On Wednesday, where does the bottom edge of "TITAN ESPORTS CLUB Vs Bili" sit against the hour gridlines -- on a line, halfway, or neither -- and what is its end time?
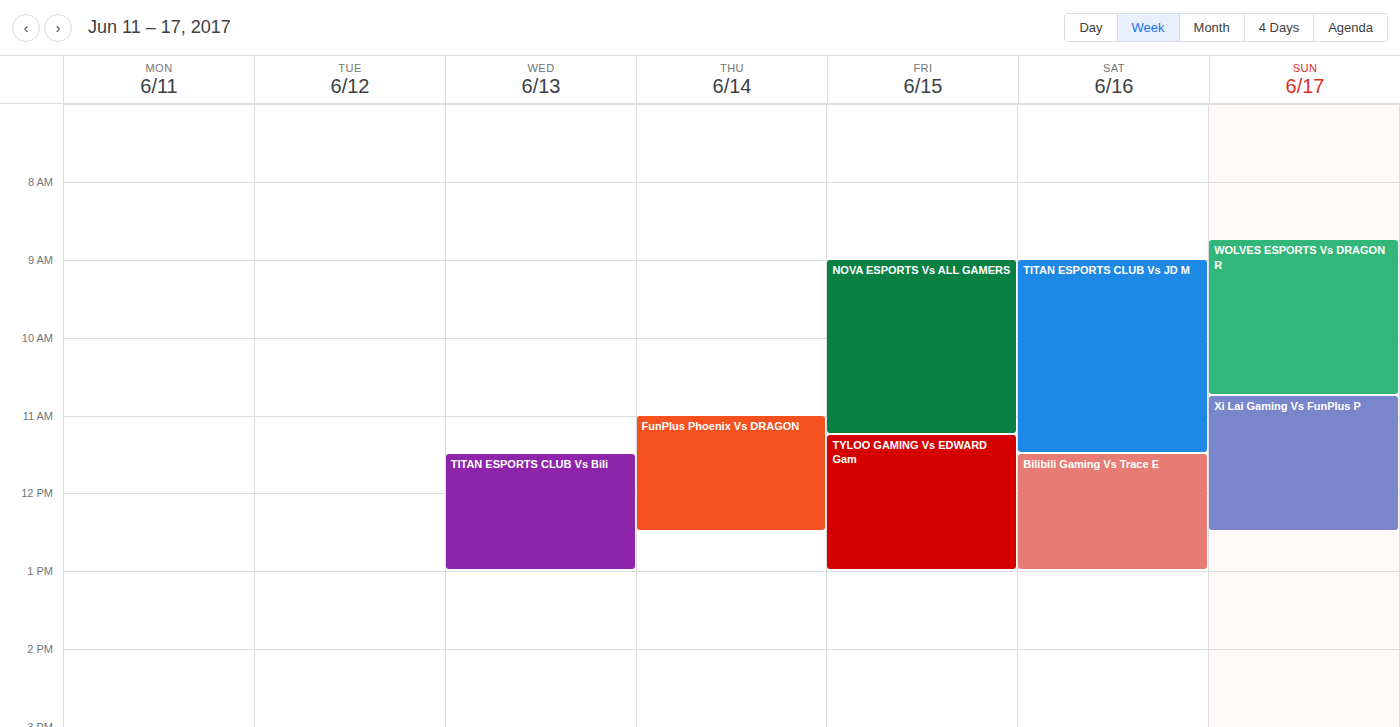
1:00 PM -- exactly on the 1 PM line.